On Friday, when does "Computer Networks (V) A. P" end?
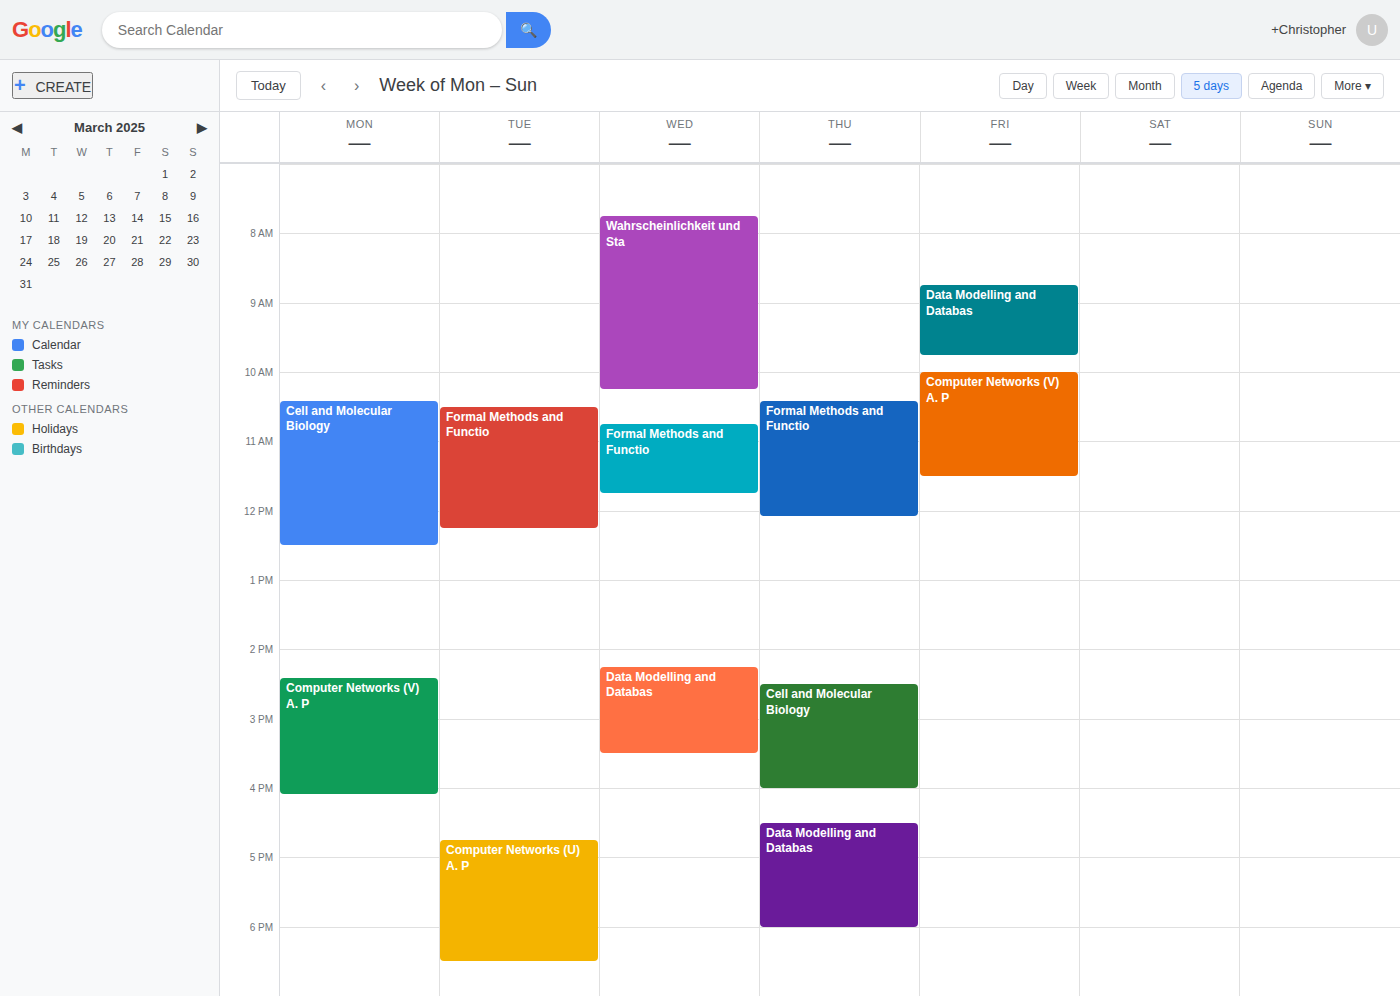
11:30 AM